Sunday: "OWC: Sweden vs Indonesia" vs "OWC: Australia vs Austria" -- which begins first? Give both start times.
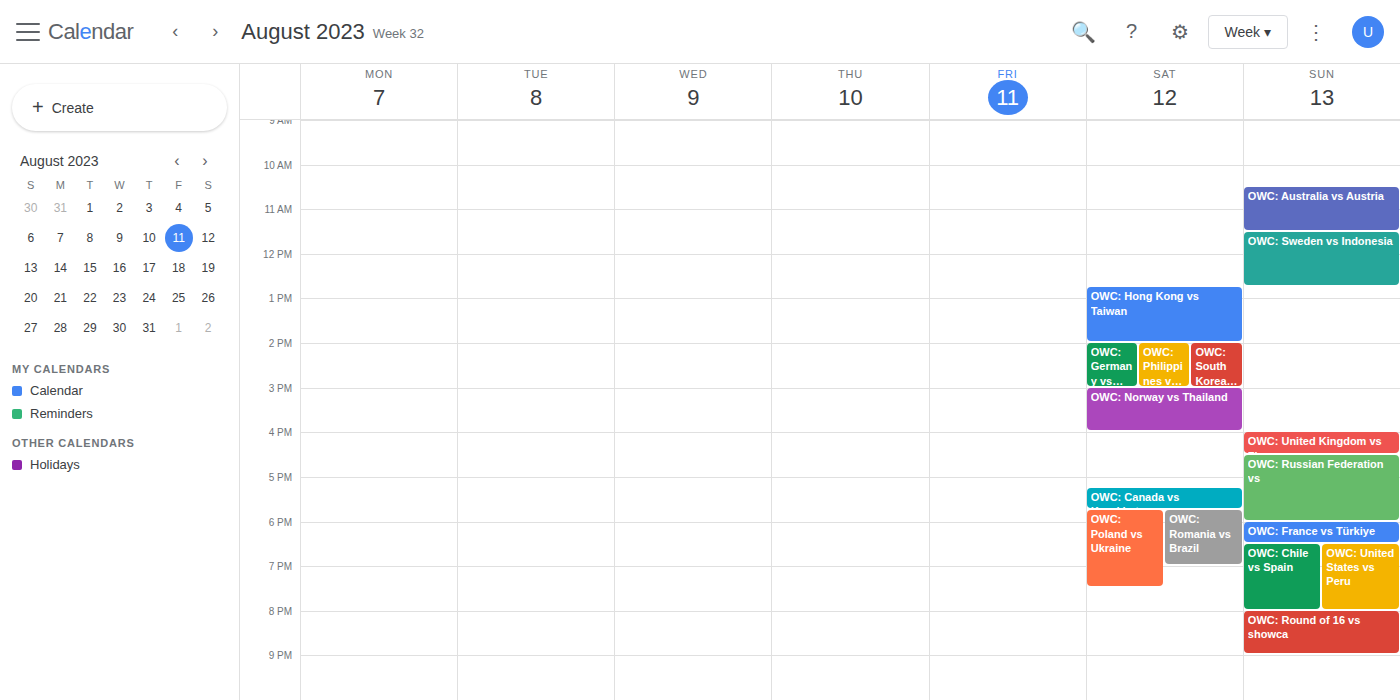
"OWC: Australia vs Austria" 10:30 AM; "OWC: Sweden vs Indonesia" 11:30 AM.